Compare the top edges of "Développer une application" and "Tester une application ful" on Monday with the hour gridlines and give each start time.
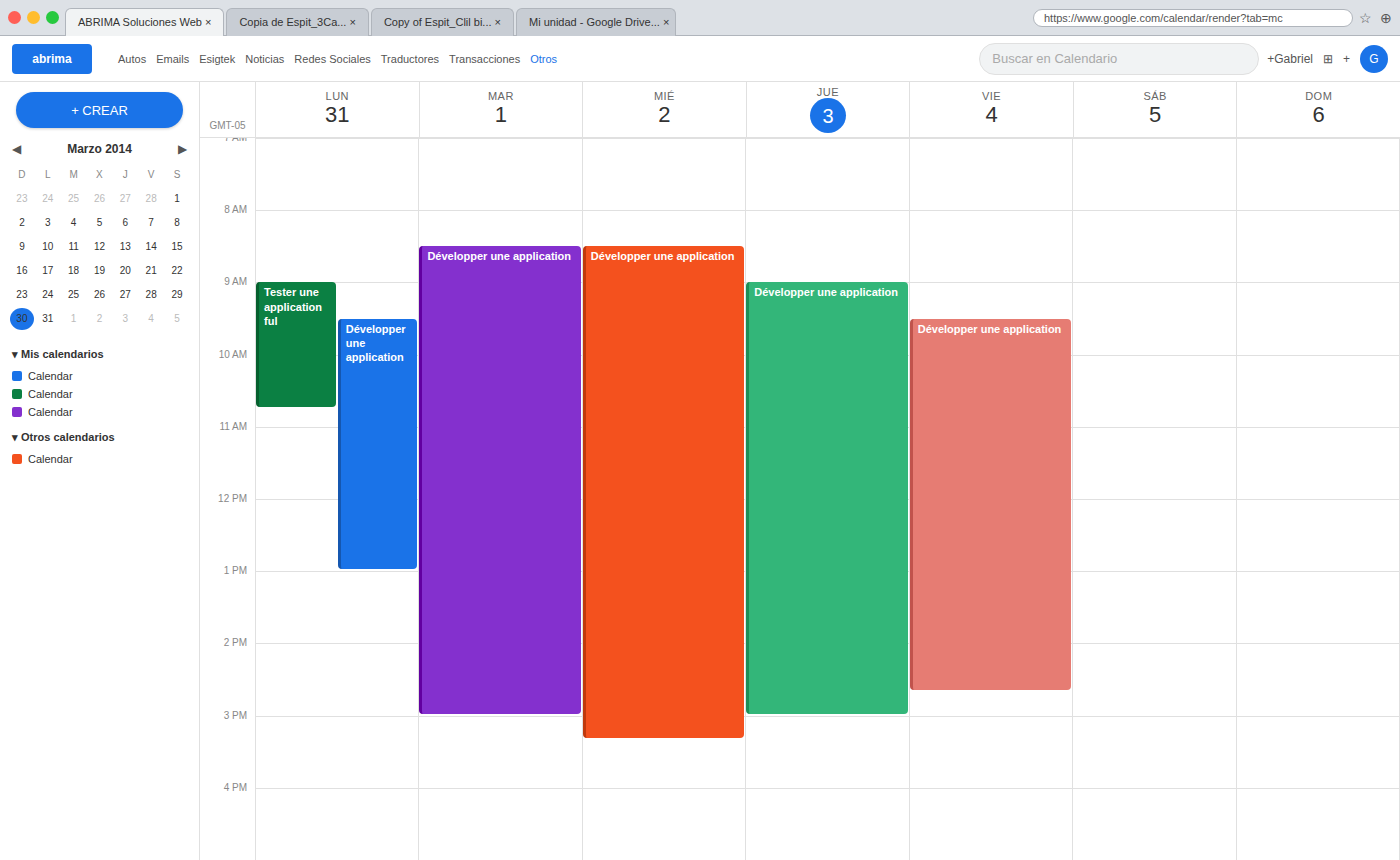
"Développer une application": 9:30 AM, halfway between the 9 AM and 10 AM lines. "Tester une application ful": 9:00 AM, exactly on the 9 AM line.